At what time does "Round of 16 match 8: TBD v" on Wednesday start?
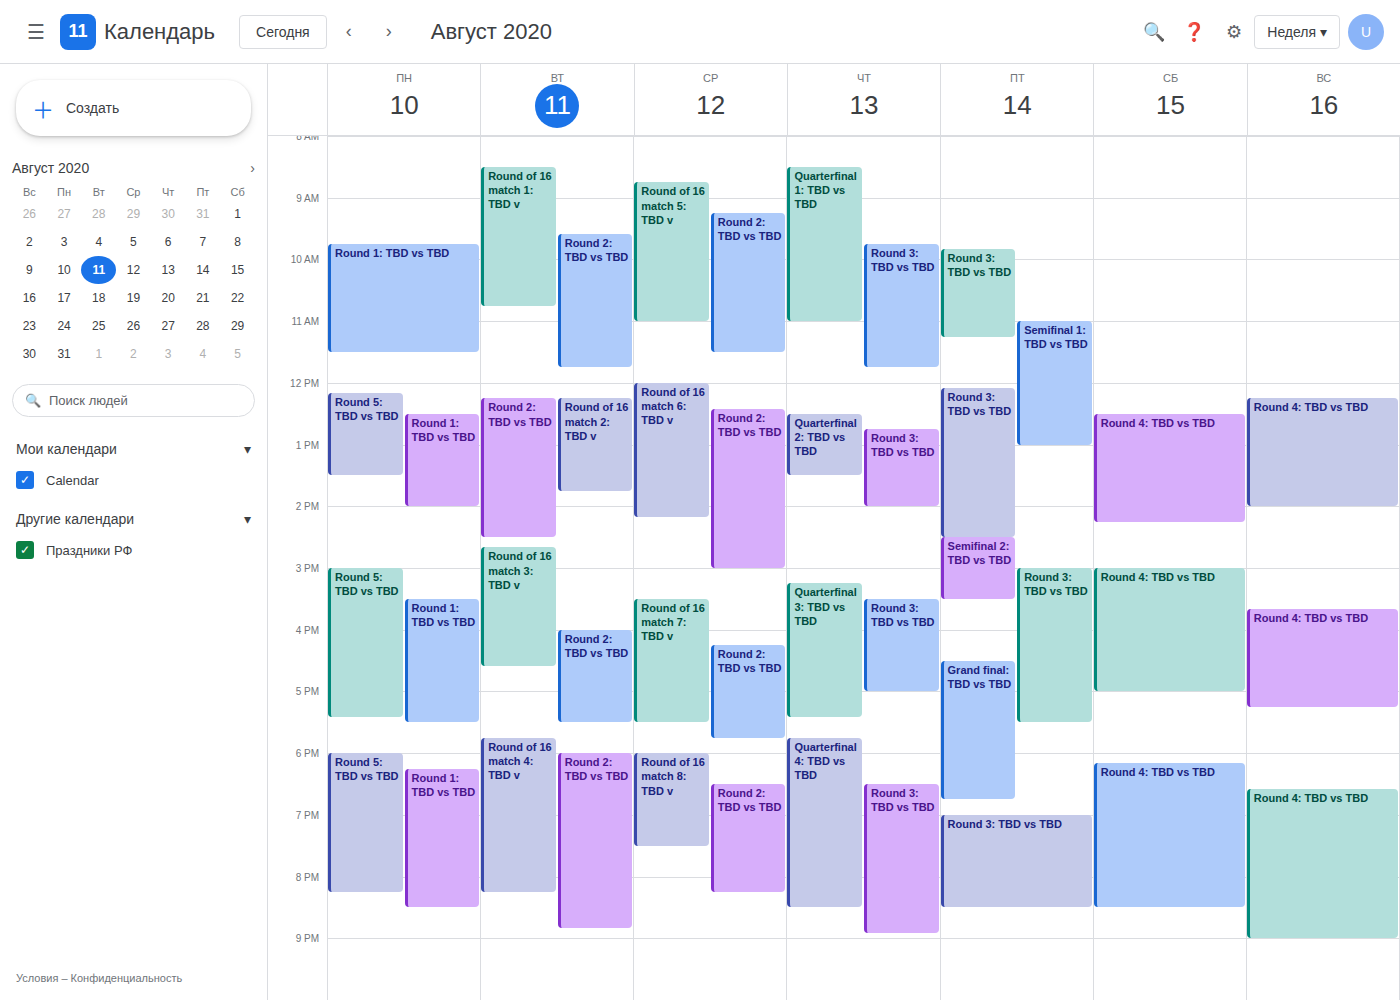
6:00 PM